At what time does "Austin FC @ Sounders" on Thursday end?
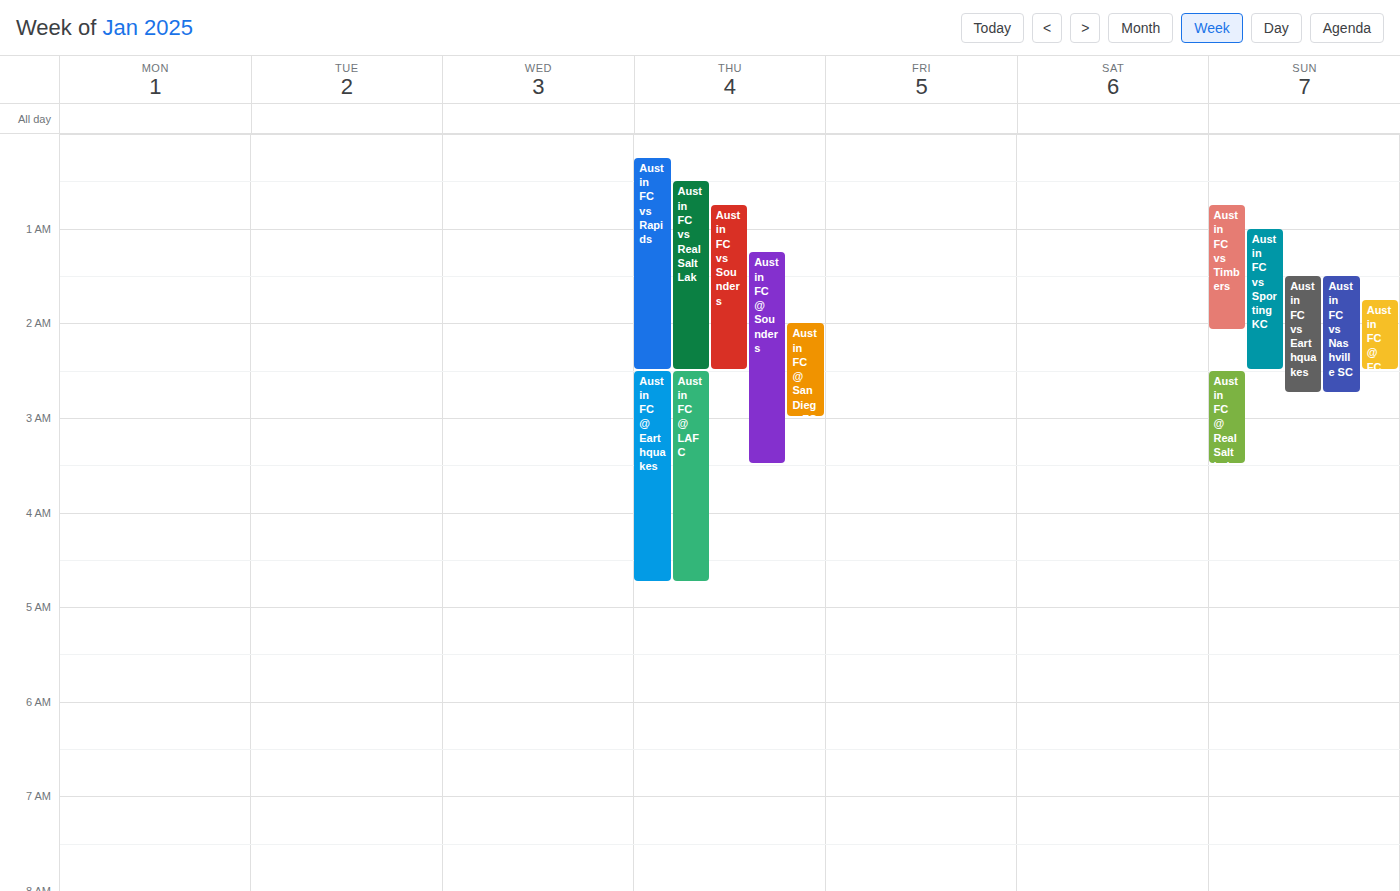
3:30 AM